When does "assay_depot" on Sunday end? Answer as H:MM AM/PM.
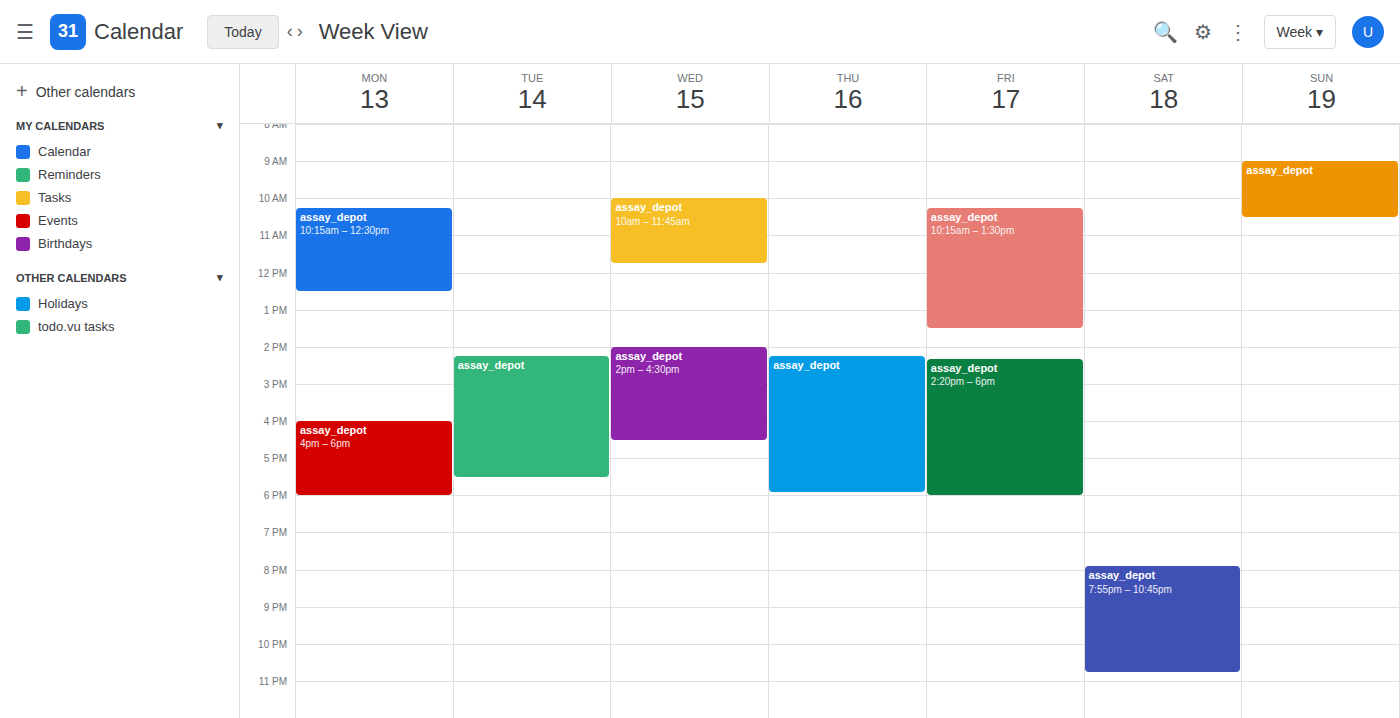
10:30 AM